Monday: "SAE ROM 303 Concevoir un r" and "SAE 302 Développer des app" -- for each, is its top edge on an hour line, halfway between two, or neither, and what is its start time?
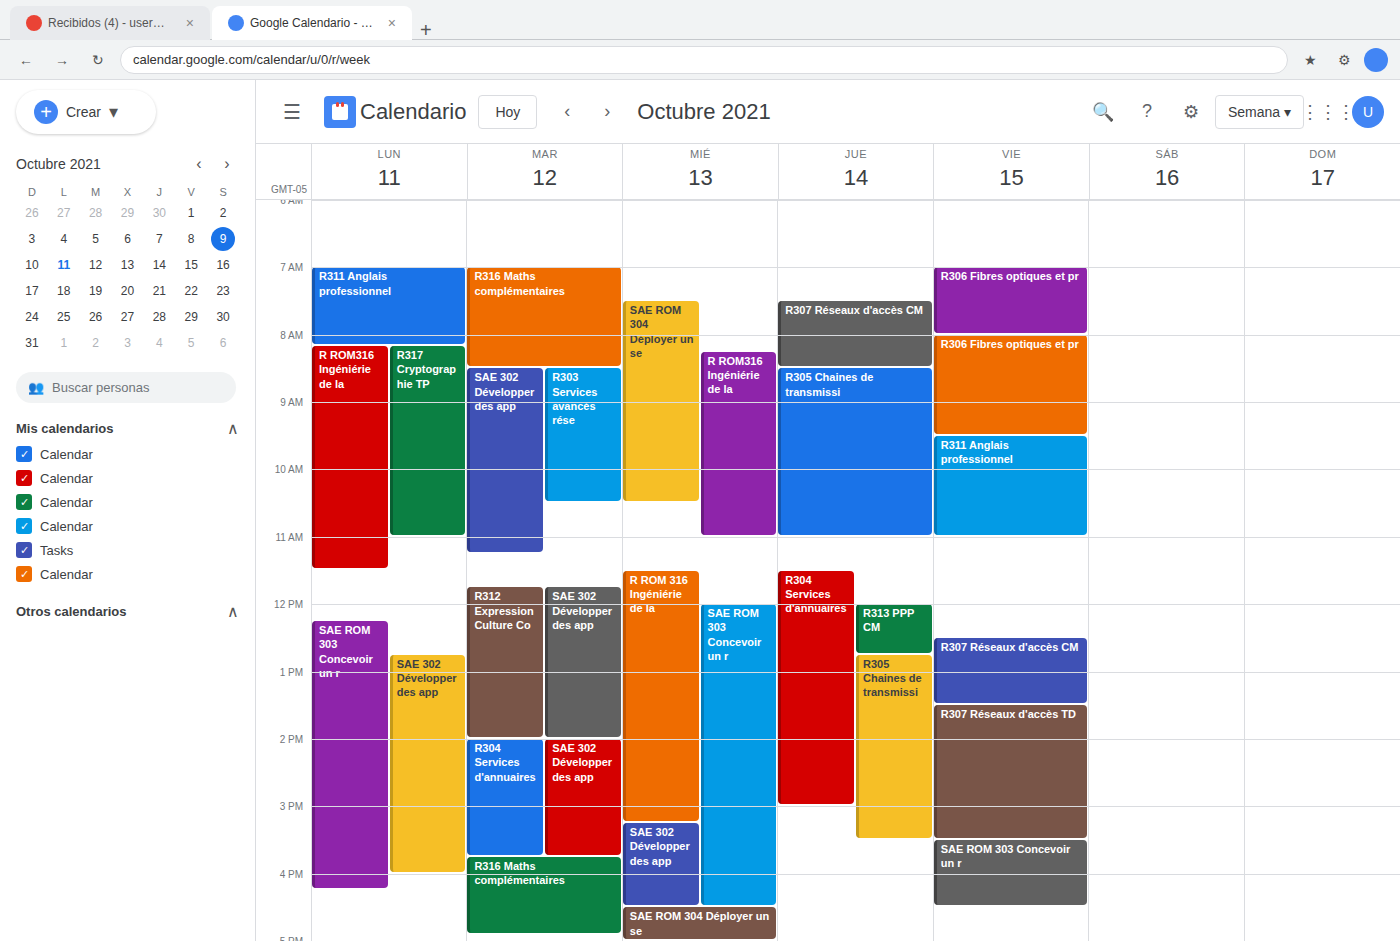
"SAE ROM 303 Concevoir un r": 12:15 PM, neither: a quarter of the way from the 12 PM line to the 1 PM line. "SAE 302 Développer des app": 12:45 PM, neither: three quarters of the way from the 12 PM line to the 1 PM line.